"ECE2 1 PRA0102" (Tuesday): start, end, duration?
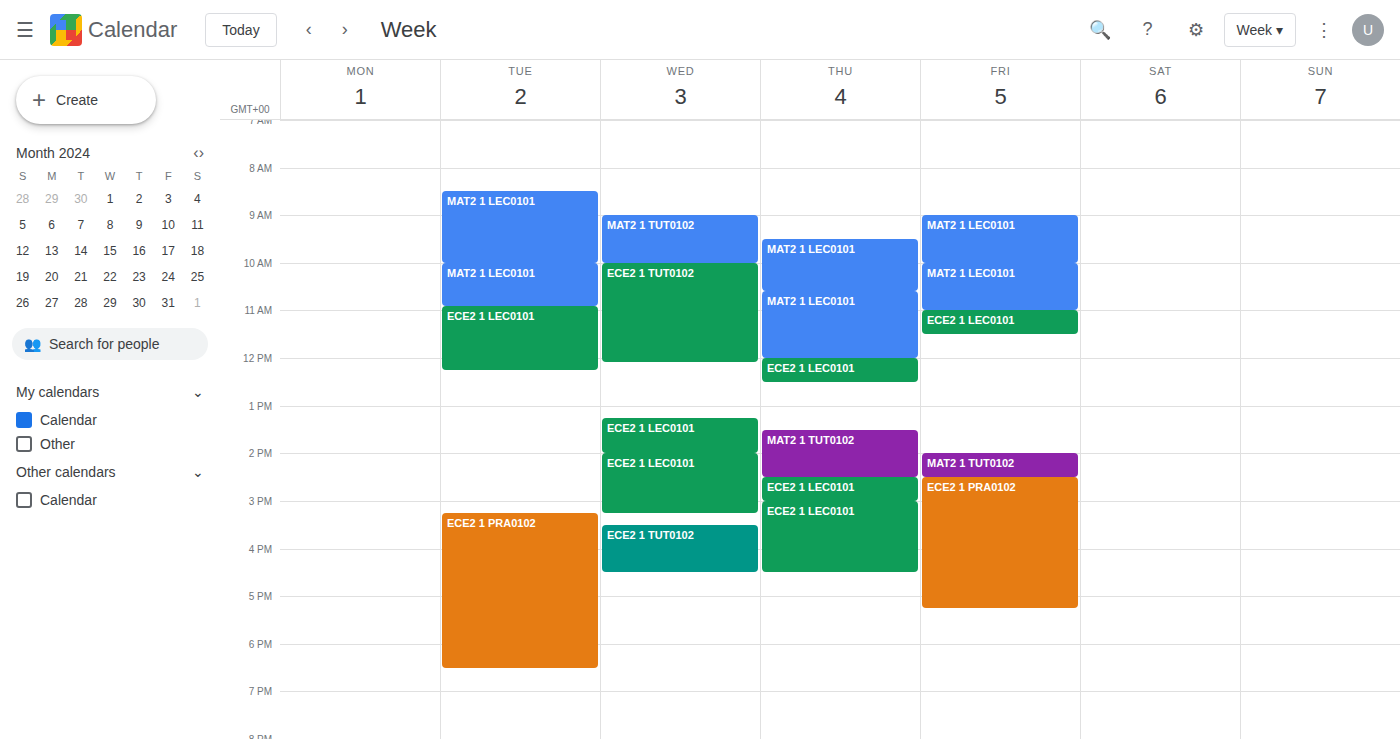
3:15 PM to 6:30 PM, 3 hours 15 minutes